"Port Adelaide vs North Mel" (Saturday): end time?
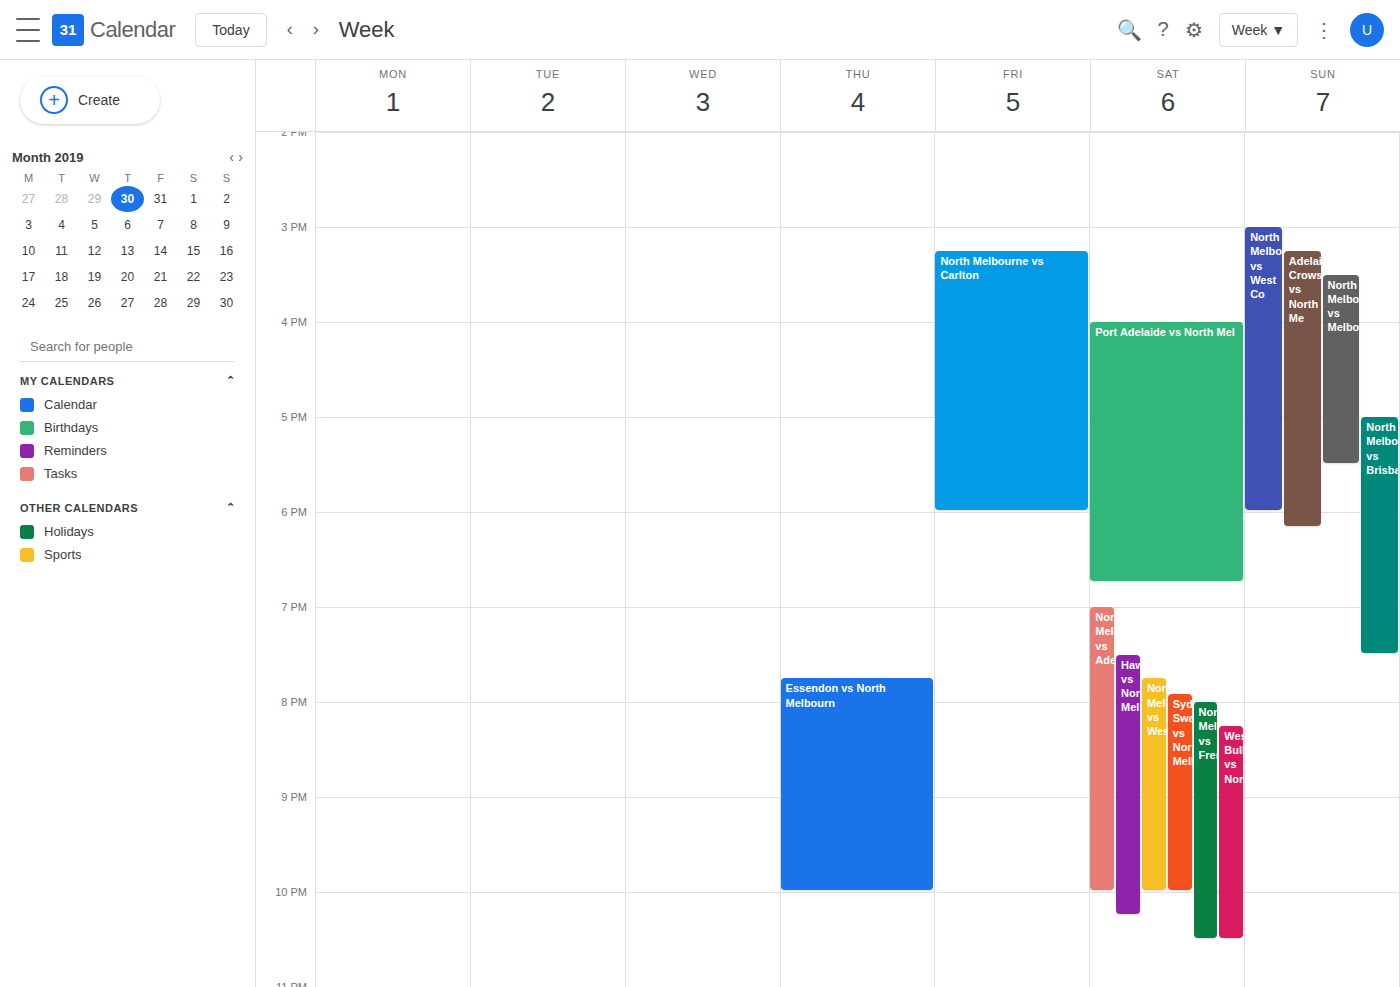
6:45 PM